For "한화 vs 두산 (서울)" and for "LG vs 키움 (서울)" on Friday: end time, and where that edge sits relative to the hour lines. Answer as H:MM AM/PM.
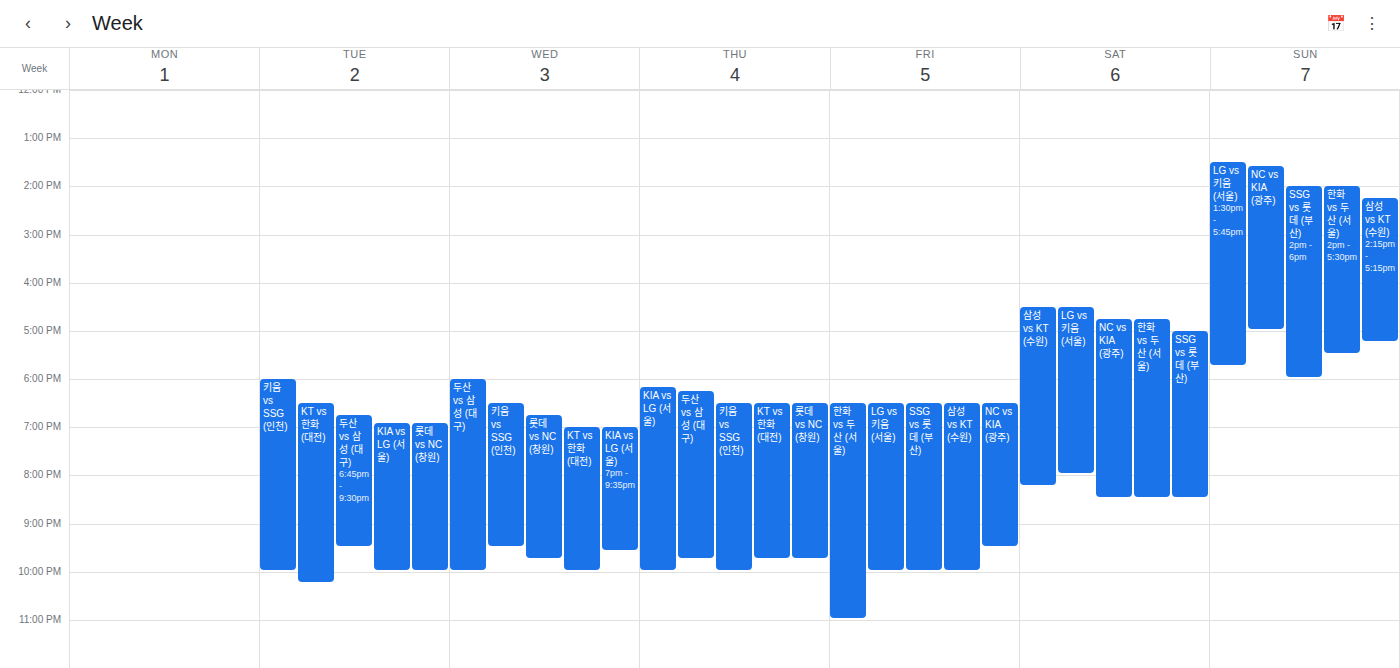
"한화 vs 두산 (서울)": 11:00 PM, exactly on the 11 PM line. "LG vs 키움 (서울)": 10:00 PM, exactly on the 10 PM line.